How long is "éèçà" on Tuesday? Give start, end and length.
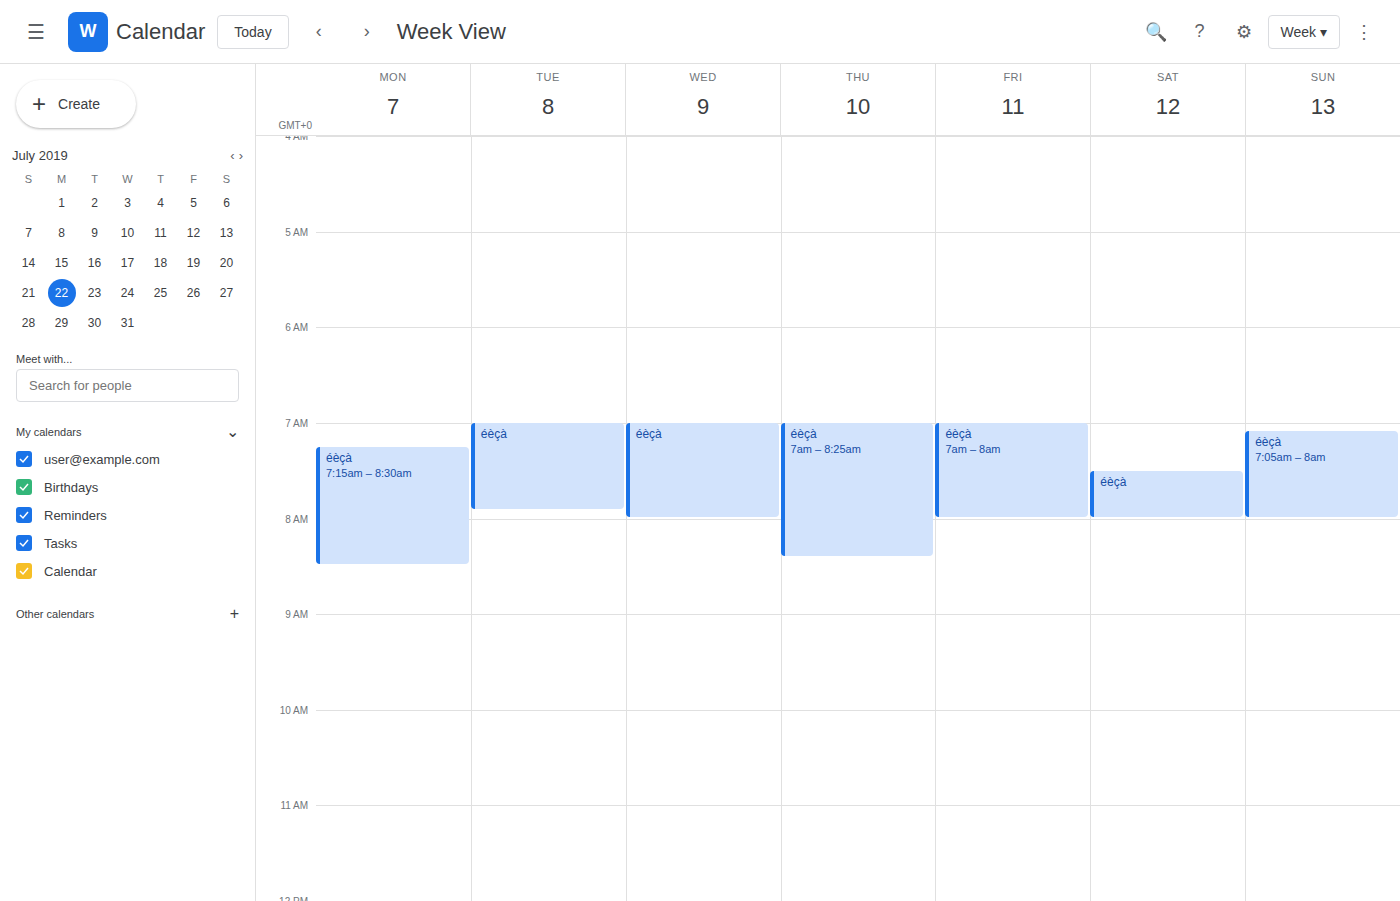
7:00 AM to 7:55 AM, 55 minutes